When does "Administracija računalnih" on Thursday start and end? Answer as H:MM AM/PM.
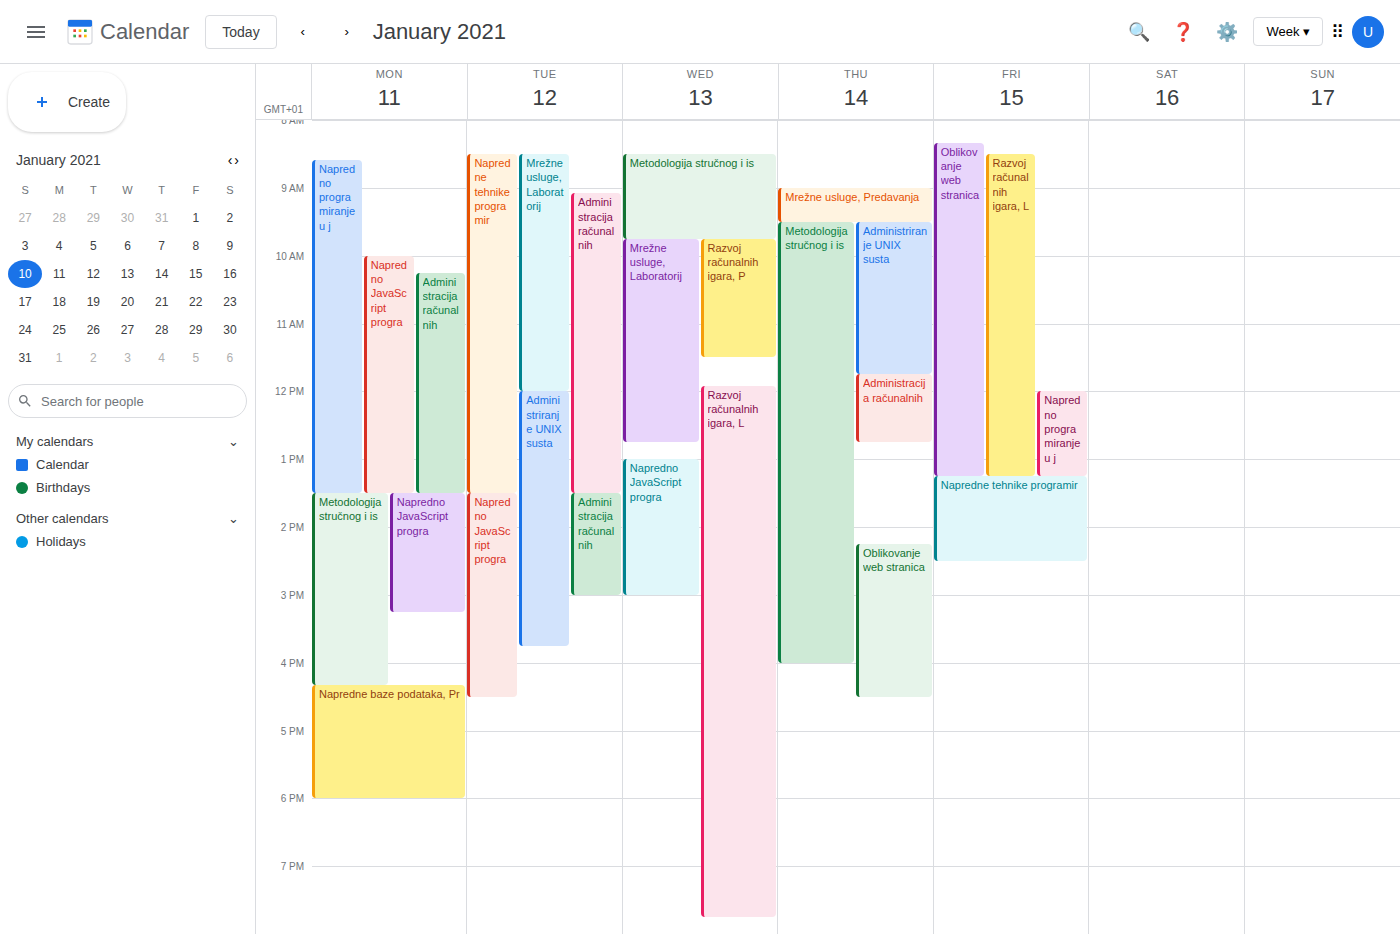
11:45 AM to 12:45 PM